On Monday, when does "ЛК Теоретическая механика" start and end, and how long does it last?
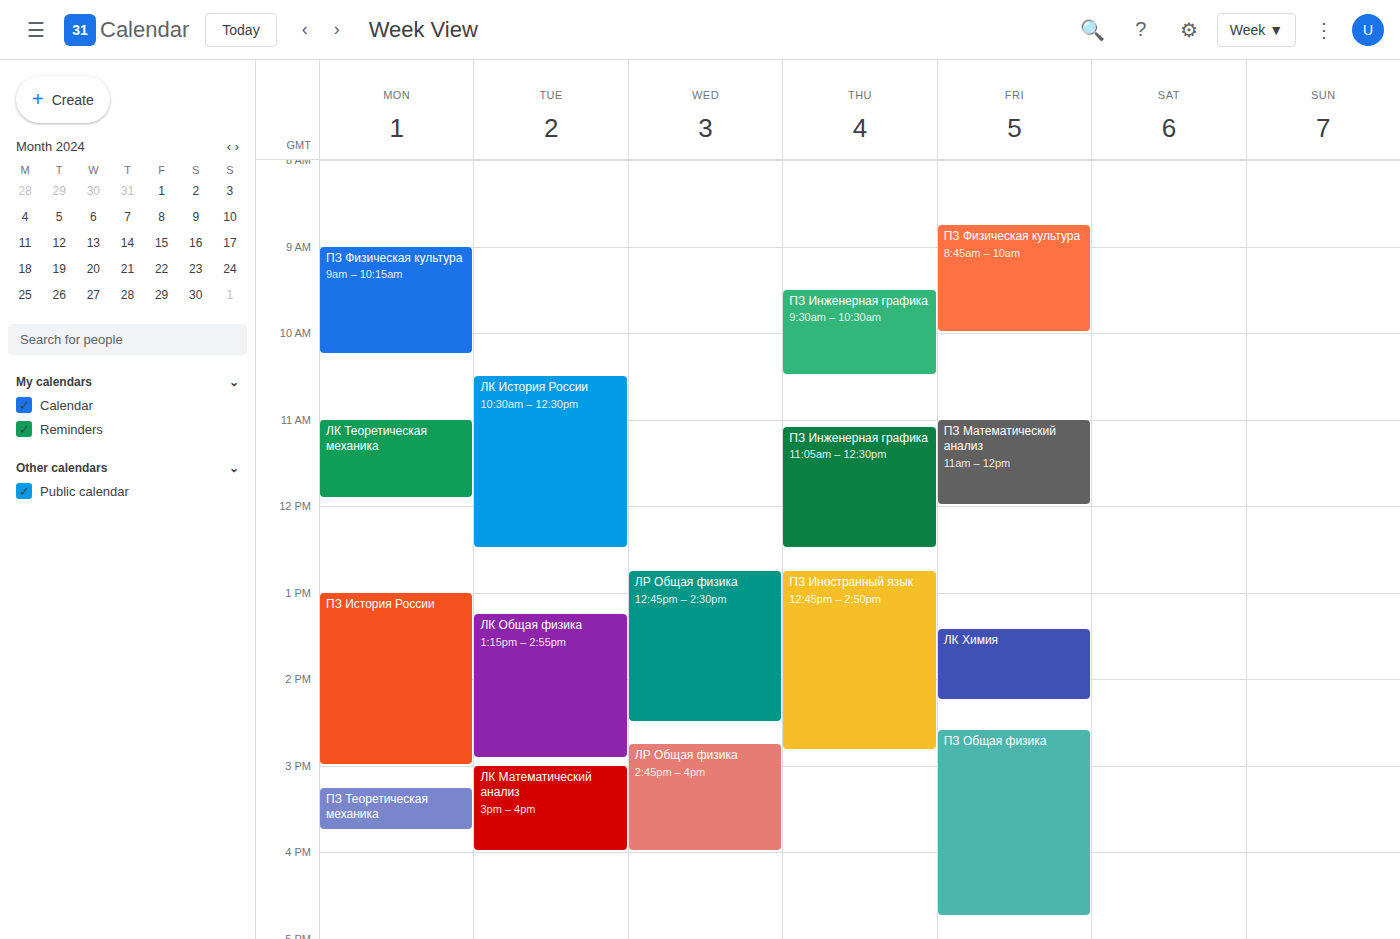
11:00 AM to 11:55 AM, 55 minutes